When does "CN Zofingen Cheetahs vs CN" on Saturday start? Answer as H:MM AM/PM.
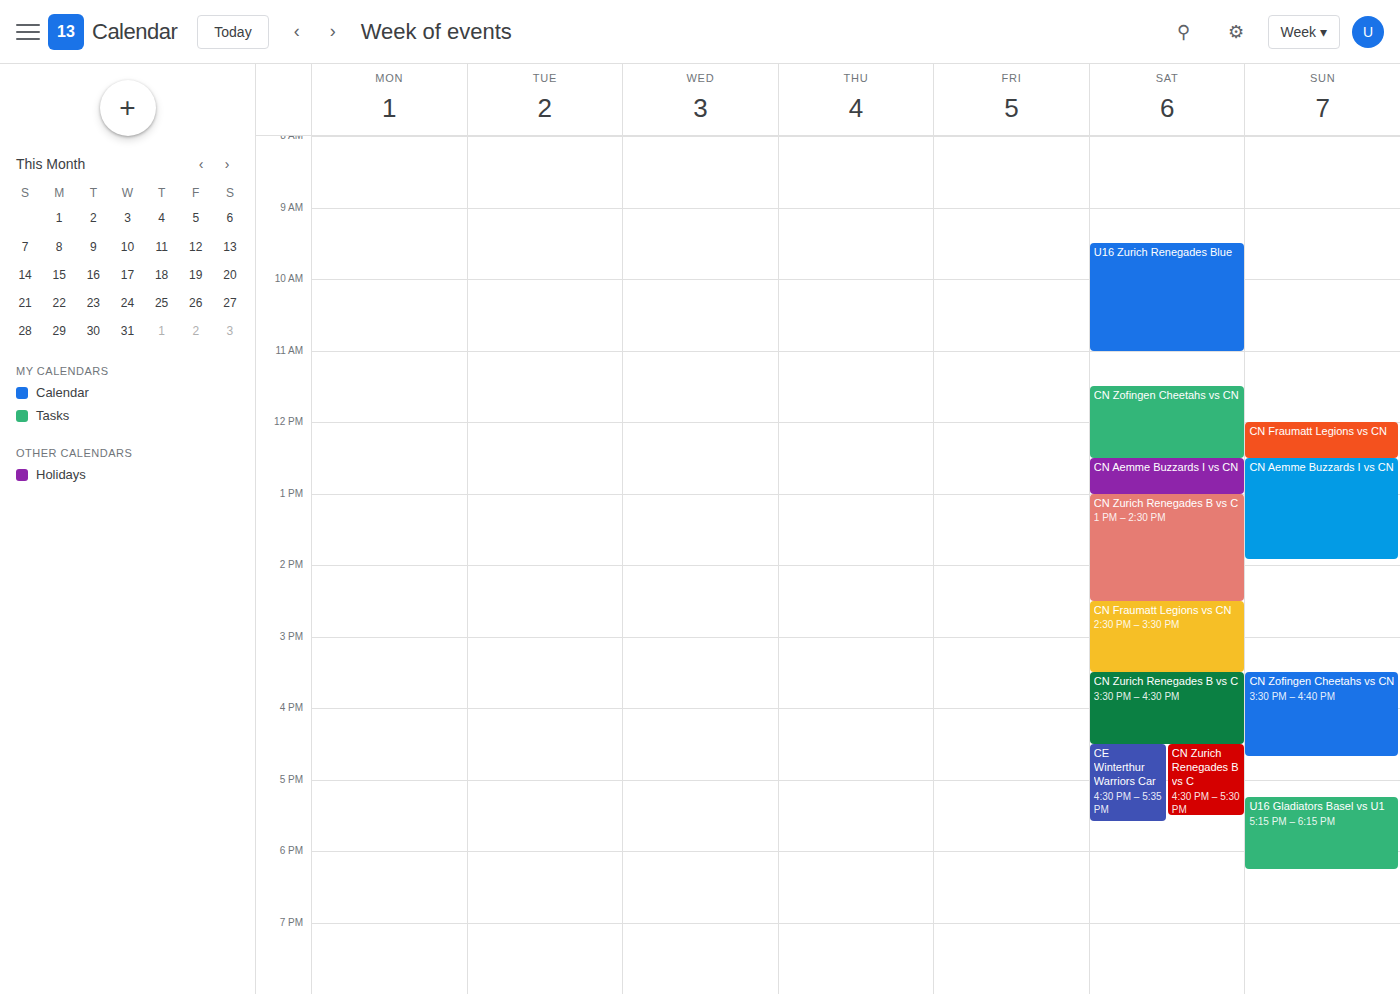
11:30 AM